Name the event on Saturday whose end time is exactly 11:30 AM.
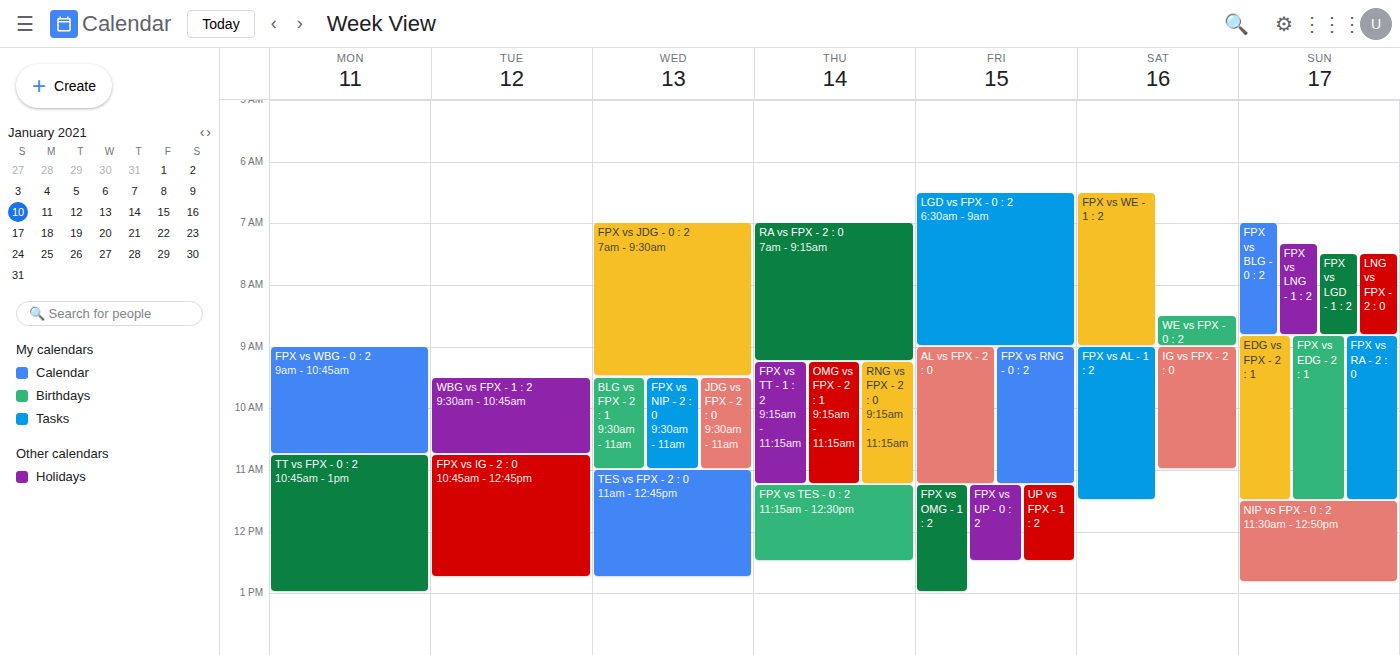
"FPX vs AL - 1 : 2"